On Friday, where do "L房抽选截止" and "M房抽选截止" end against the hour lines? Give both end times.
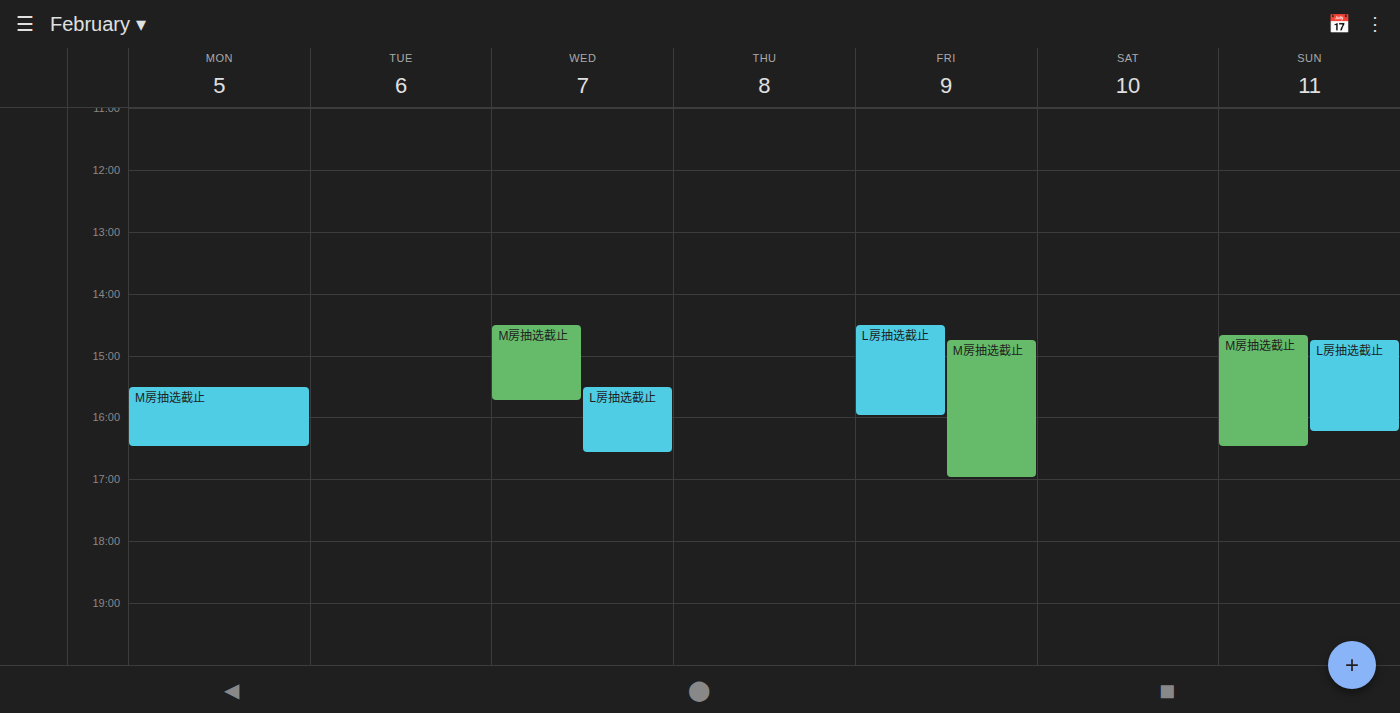
"L房抽选截止": 4:00 PM, exactly on the 4 PM line. "M房抽选截止": 5:00 PM, exactly on the 5 PM line.